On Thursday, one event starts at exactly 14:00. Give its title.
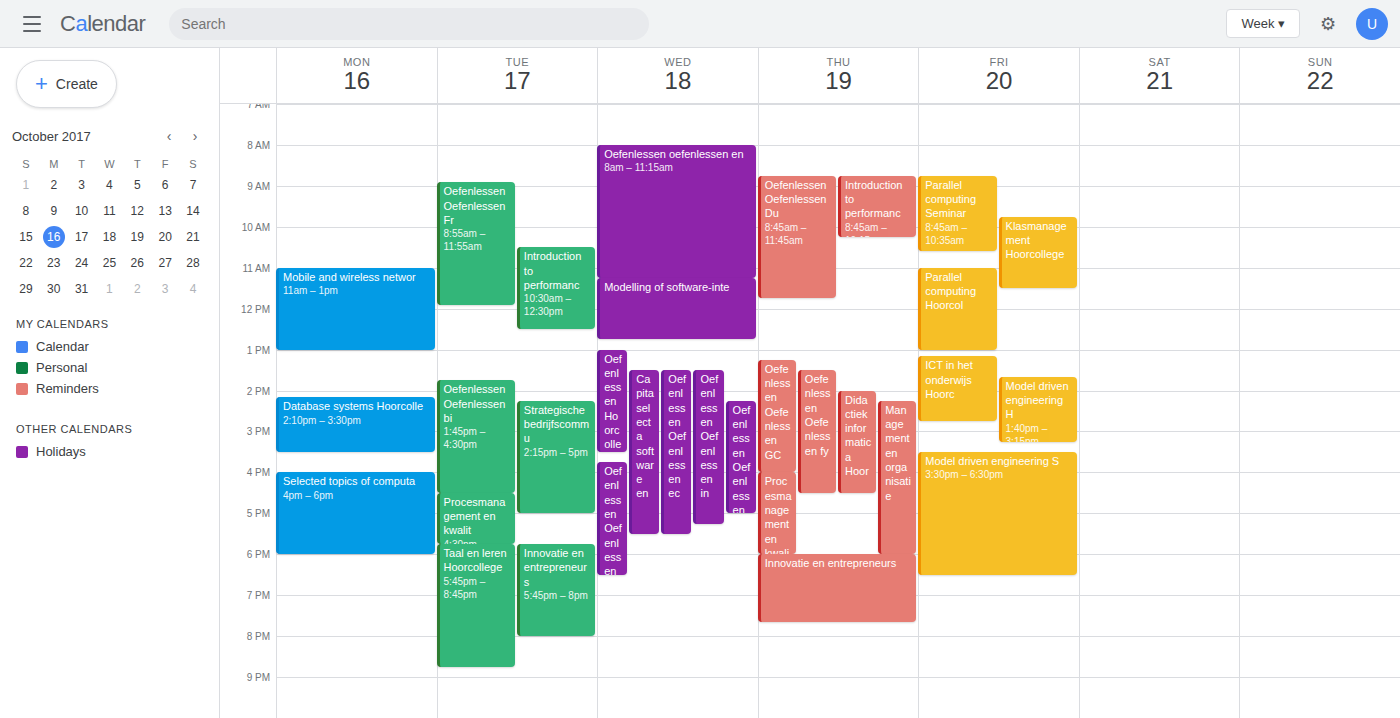
"Didactiek informatica Hoor"